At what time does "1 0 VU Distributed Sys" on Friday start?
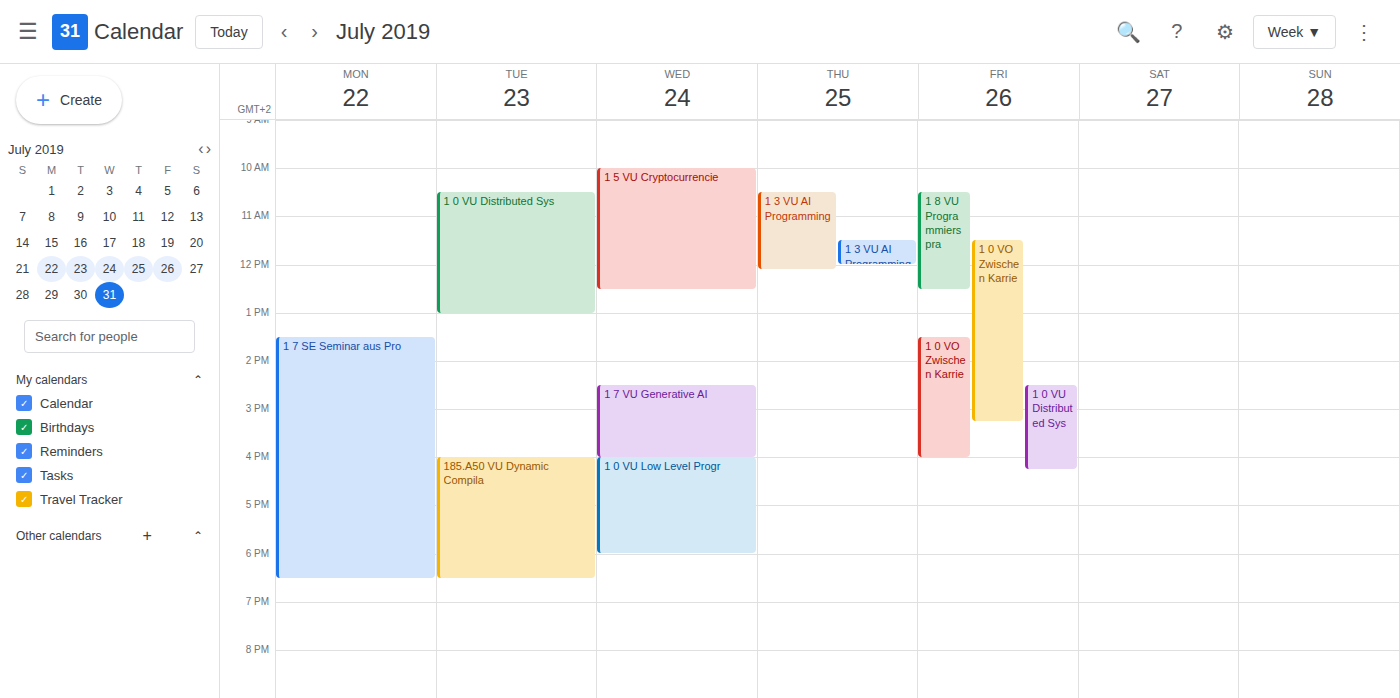
2:30 PM